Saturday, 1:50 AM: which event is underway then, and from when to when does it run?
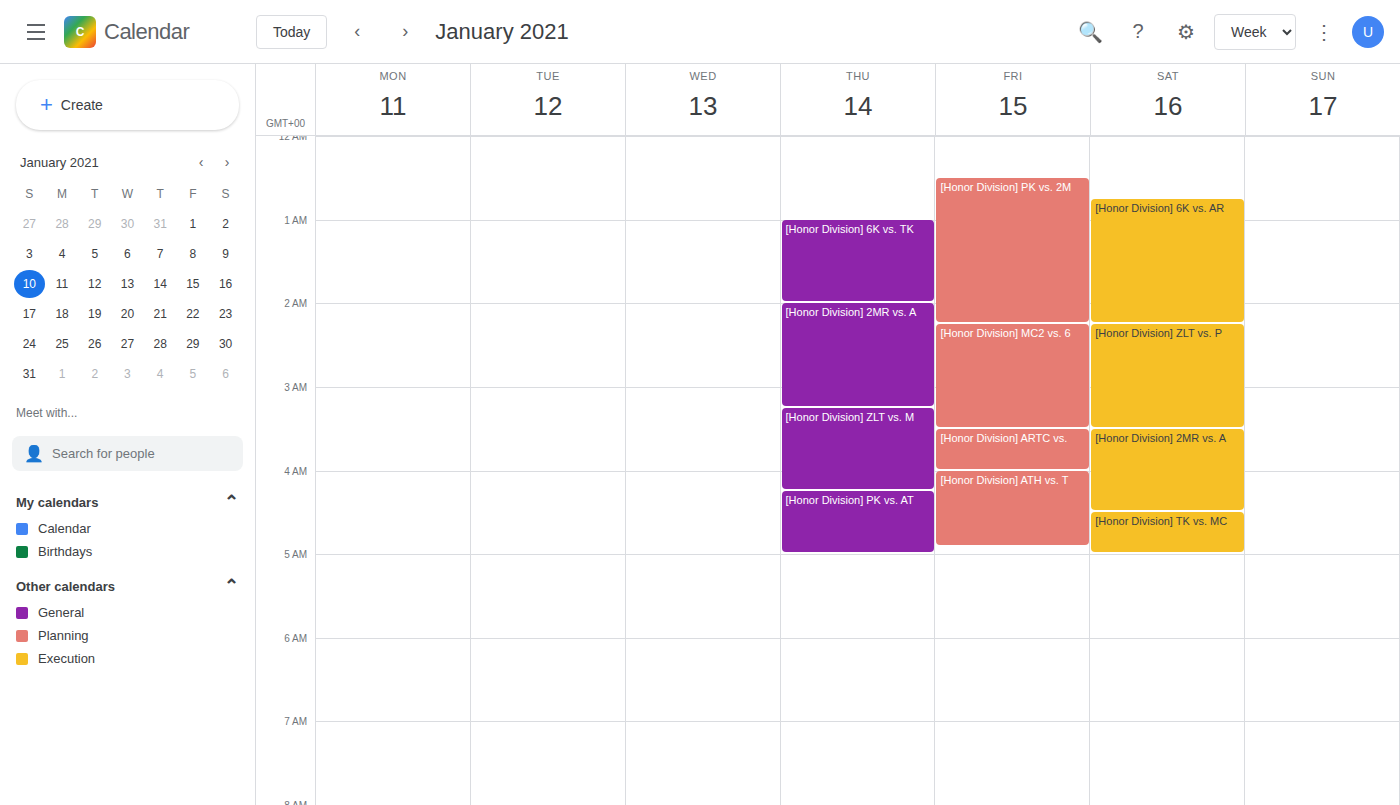
"[Honor Division] 6K vs. AR", 12:45 AM to 2:15 AM